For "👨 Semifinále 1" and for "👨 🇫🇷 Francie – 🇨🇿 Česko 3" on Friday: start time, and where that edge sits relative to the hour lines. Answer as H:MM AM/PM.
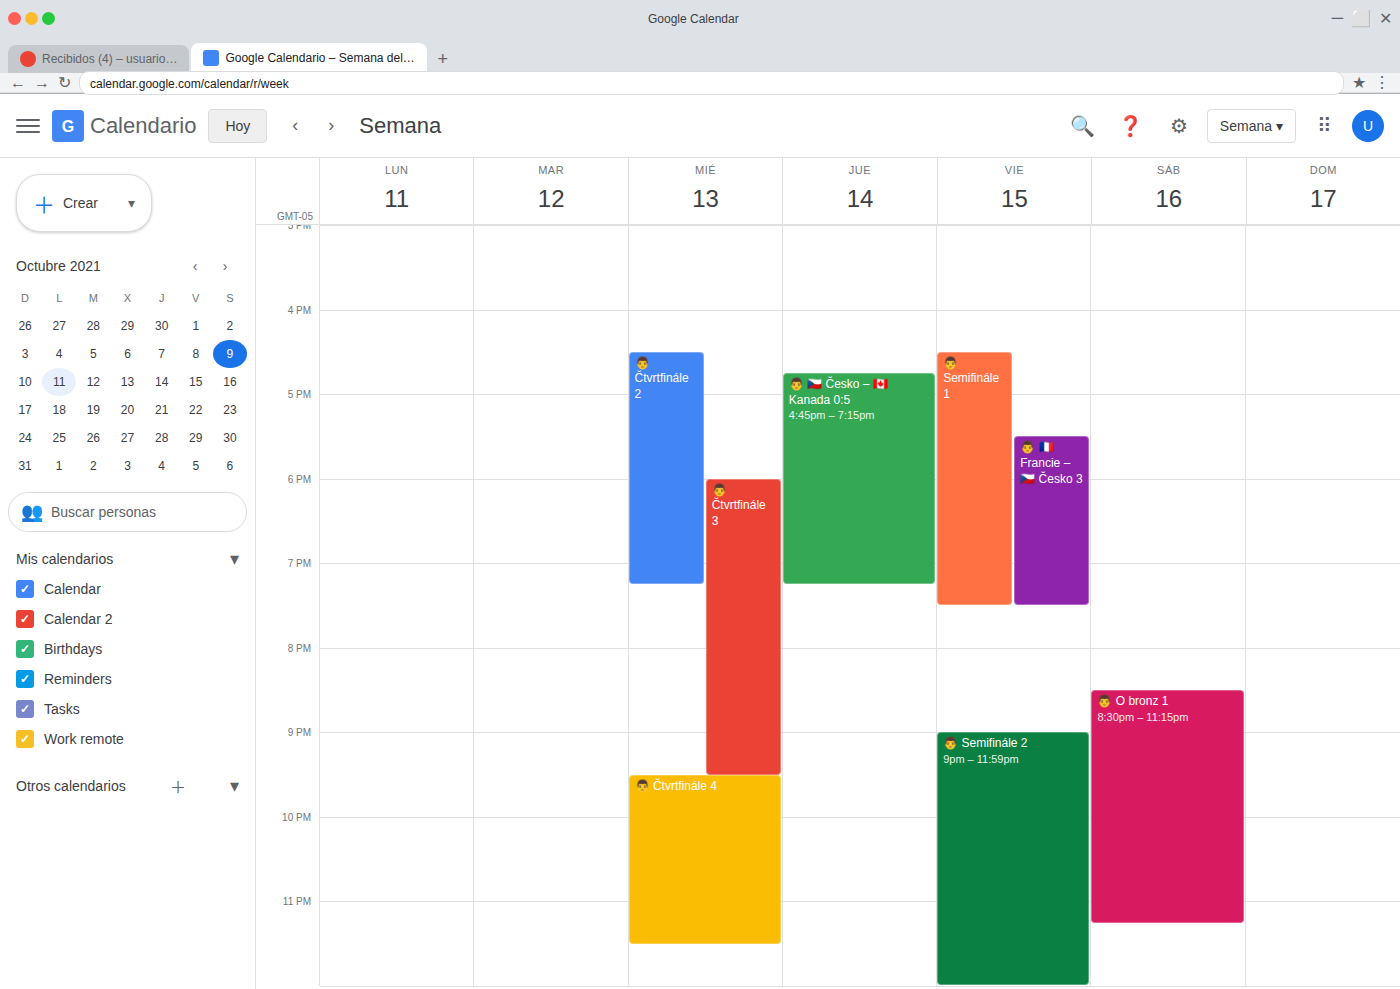
"👨 Semifinále 1": 4:30 PM, halfway between the 4 PM and 5 PM lines. "👨 🇫🇷 Francie – 🇨🇿 Česko 3": 5:30 PM, halfway between the 5 PM and 6 PM lines.